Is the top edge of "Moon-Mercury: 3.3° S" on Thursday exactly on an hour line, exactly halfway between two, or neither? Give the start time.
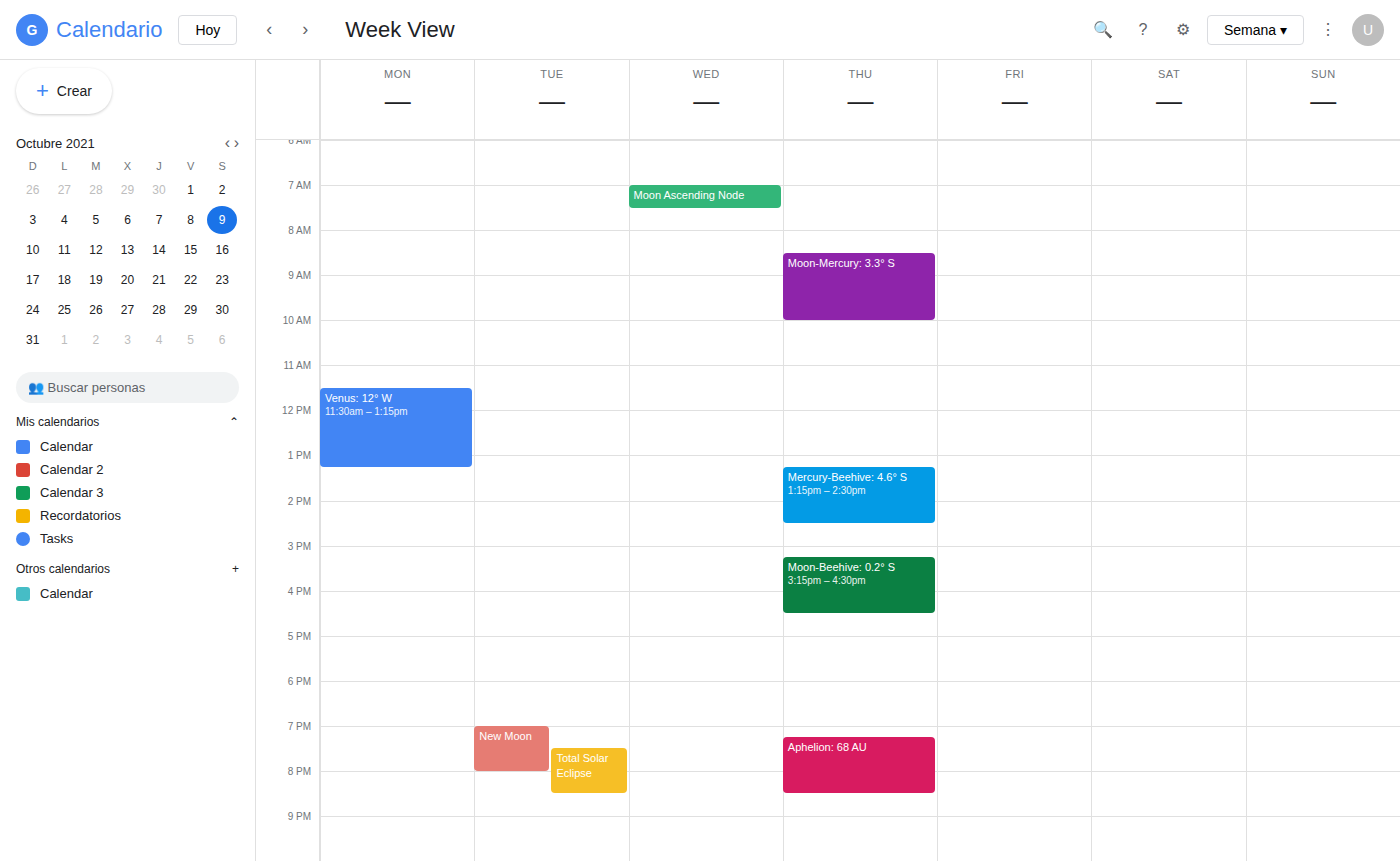
08:30 -- halfway between the 08:00 and 09:00 lines.